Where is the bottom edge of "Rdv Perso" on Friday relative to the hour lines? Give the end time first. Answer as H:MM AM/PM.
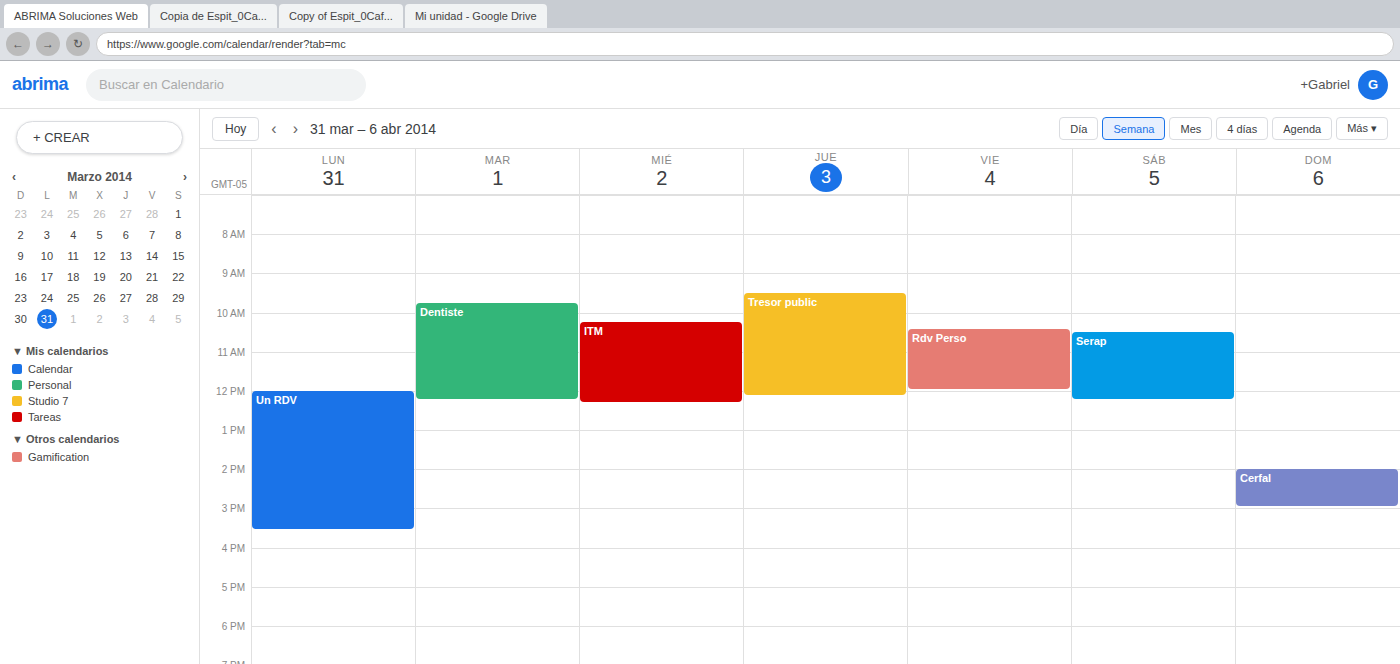
12:00 PM -- exactly on the 12 PM line.